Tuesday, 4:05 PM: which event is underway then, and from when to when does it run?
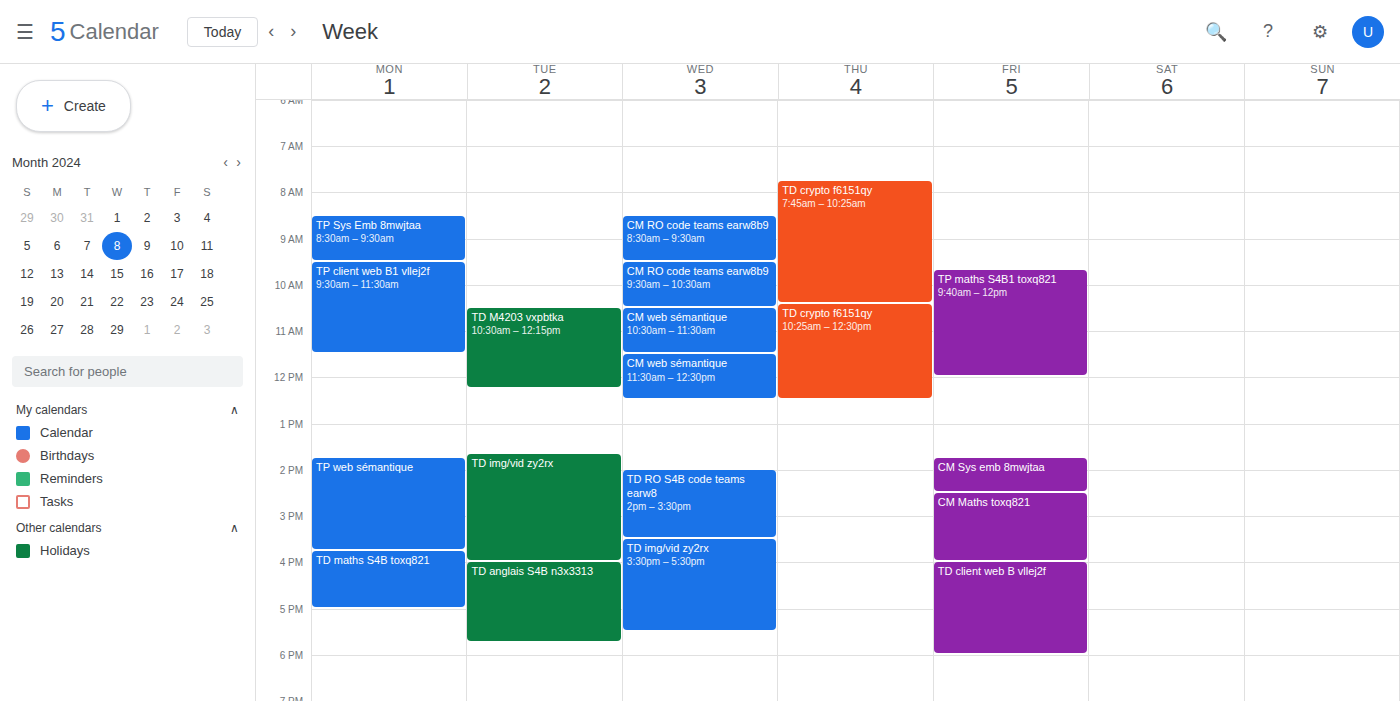
"TD anglais S4B n3x3313", 4:00 PM to 5:45 PM